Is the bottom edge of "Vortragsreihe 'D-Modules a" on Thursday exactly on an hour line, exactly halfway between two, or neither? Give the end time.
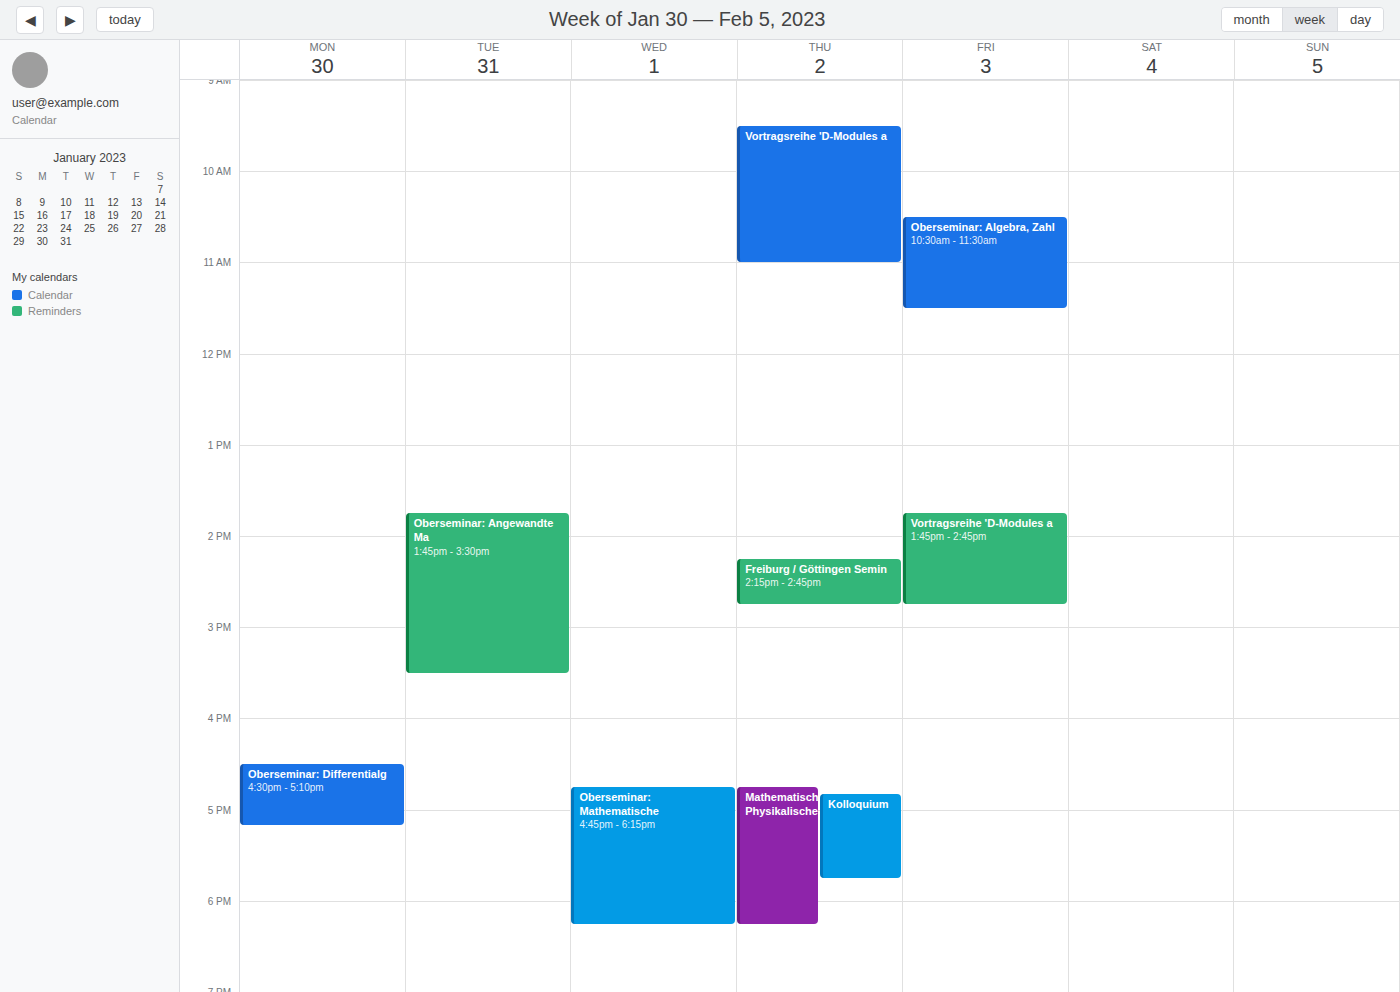
11:00 AM -- exactly on the 11 AM line.